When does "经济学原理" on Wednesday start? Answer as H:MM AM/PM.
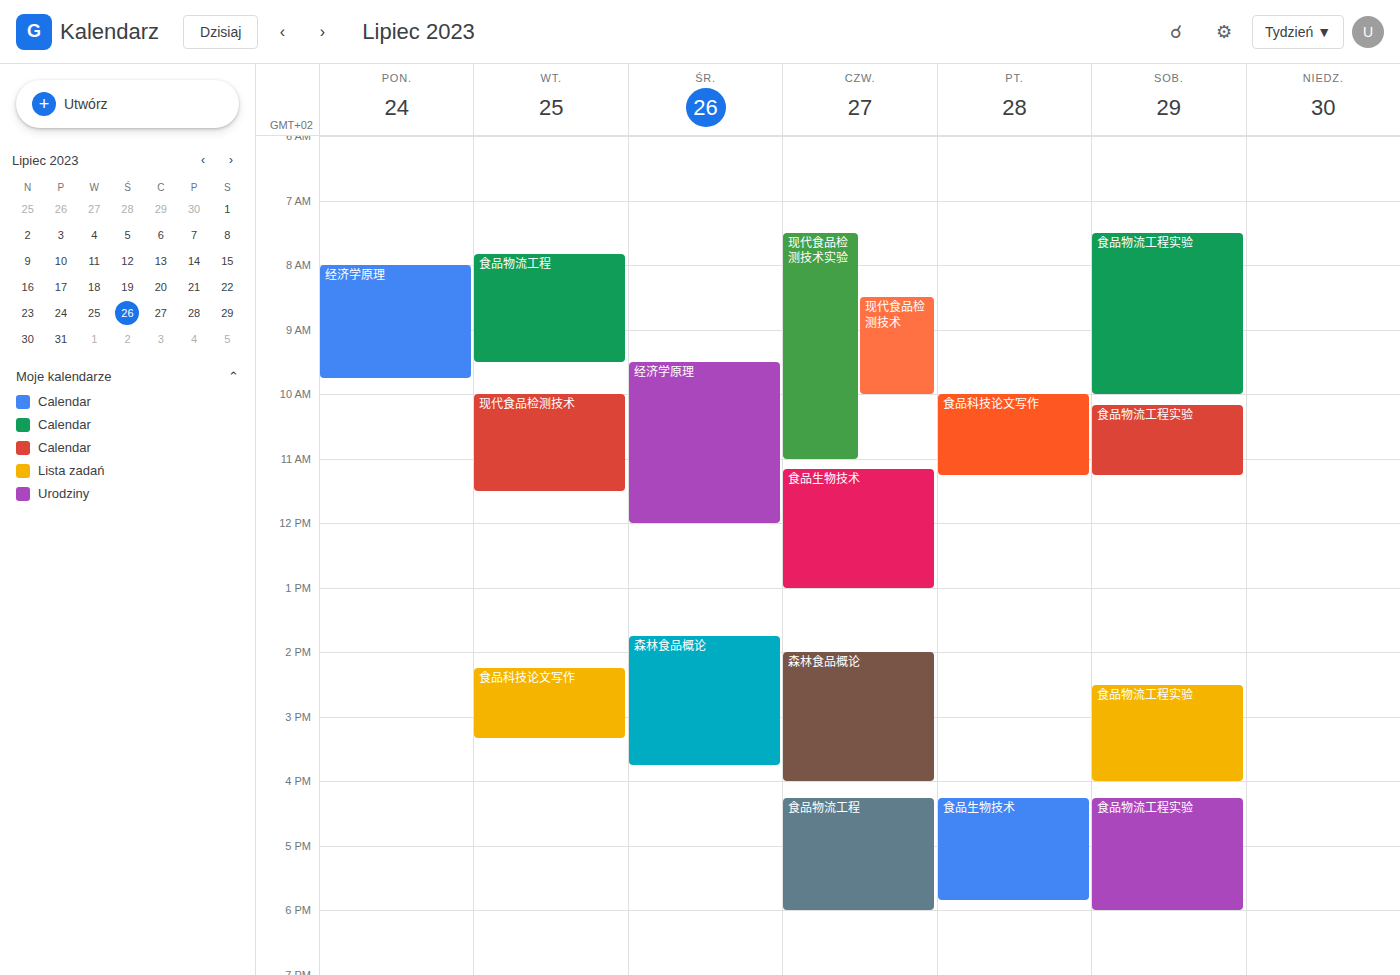
9:30 AM